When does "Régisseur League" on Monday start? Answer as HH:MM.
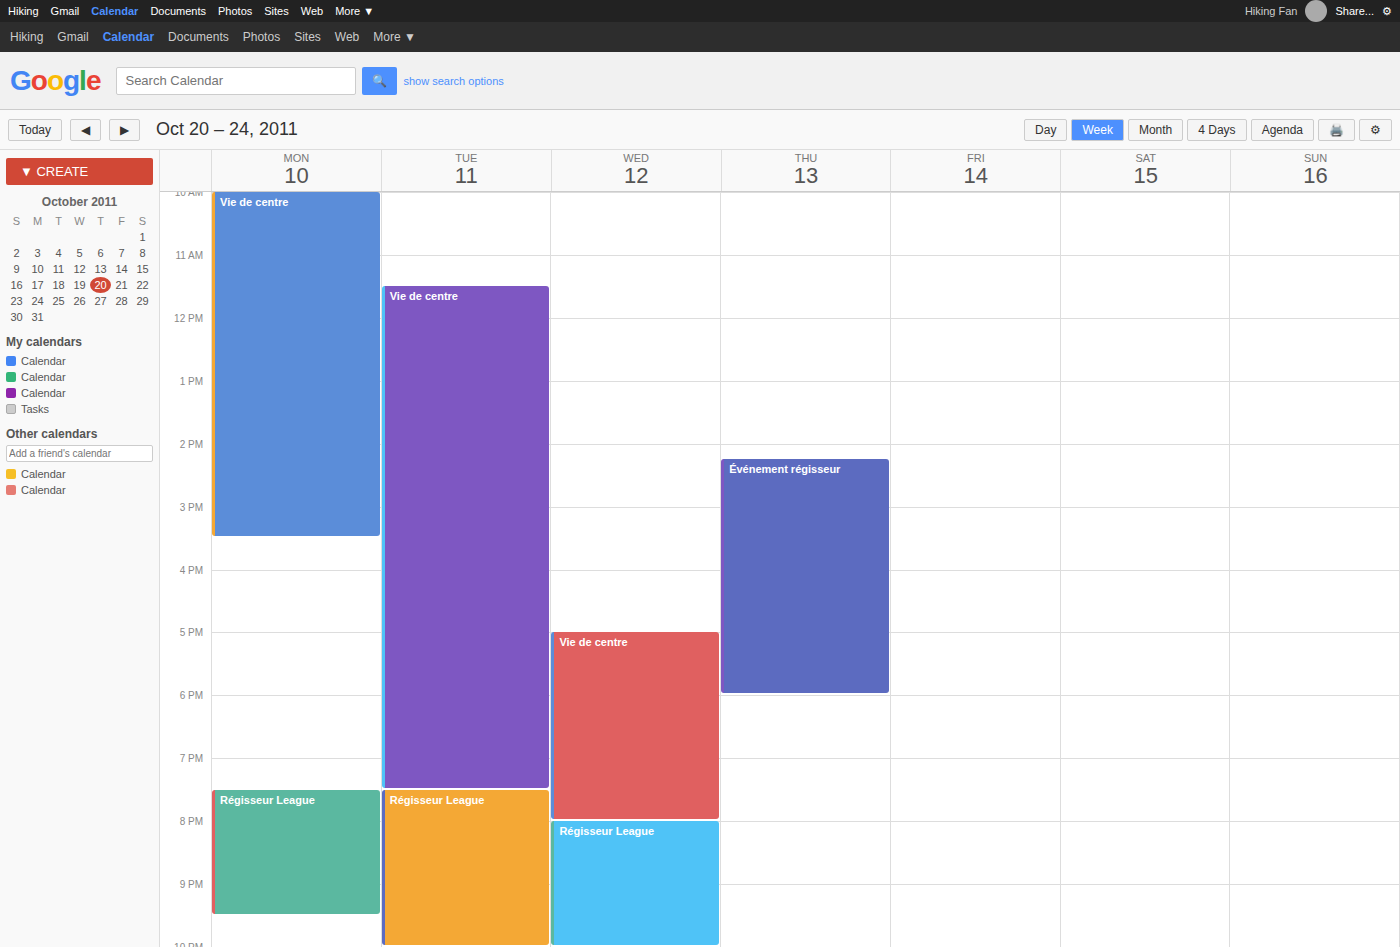
19:30